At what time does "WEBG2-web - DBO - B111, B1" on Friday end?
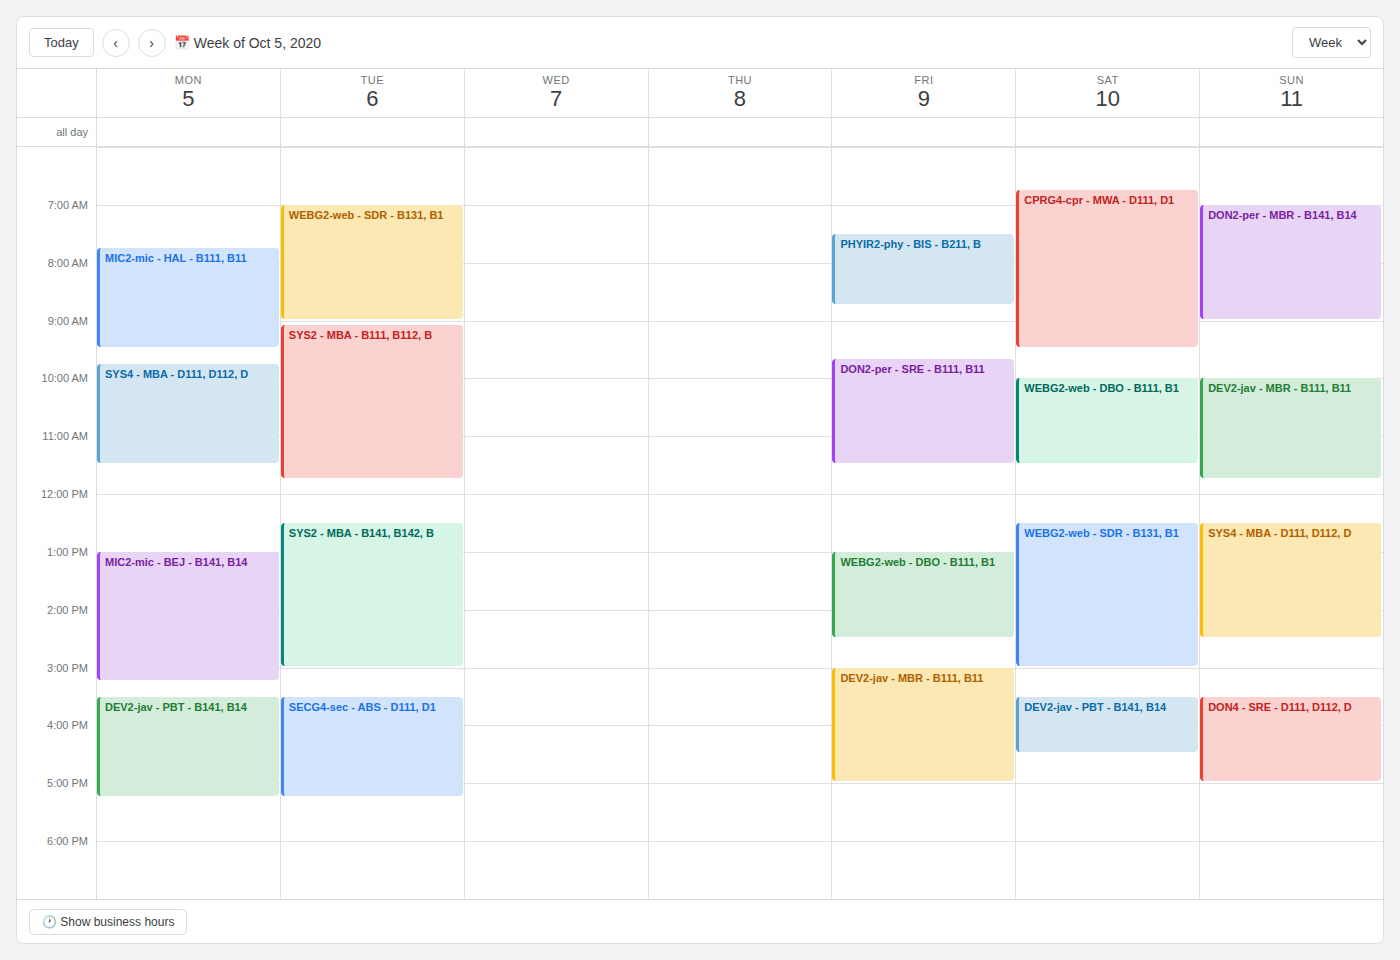
14:30